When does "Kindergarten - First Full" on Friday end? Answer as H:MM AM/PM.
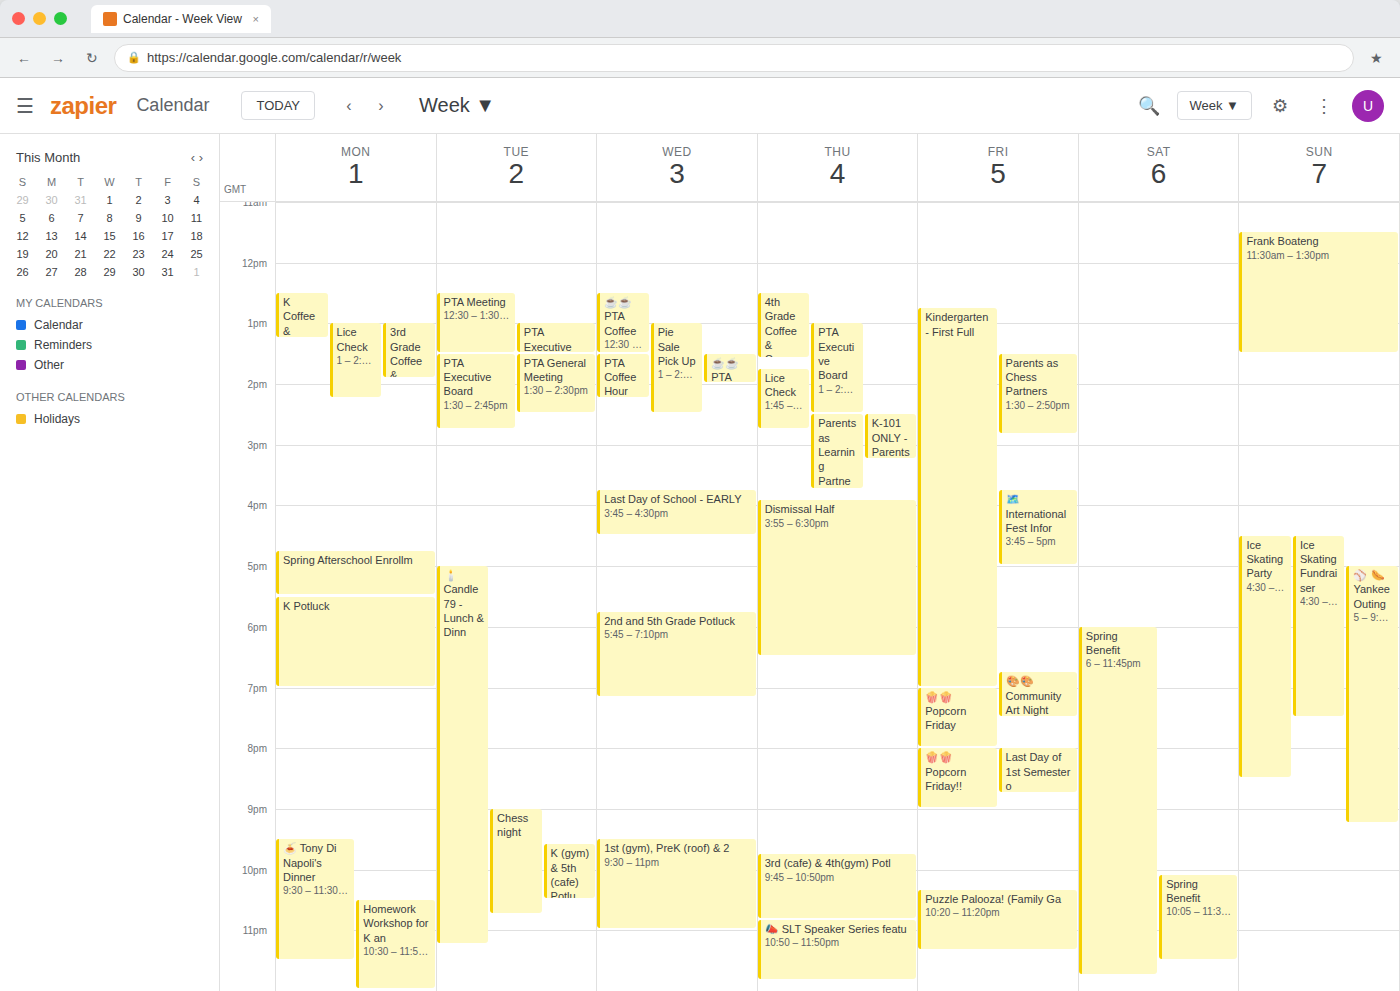
7:00 PM